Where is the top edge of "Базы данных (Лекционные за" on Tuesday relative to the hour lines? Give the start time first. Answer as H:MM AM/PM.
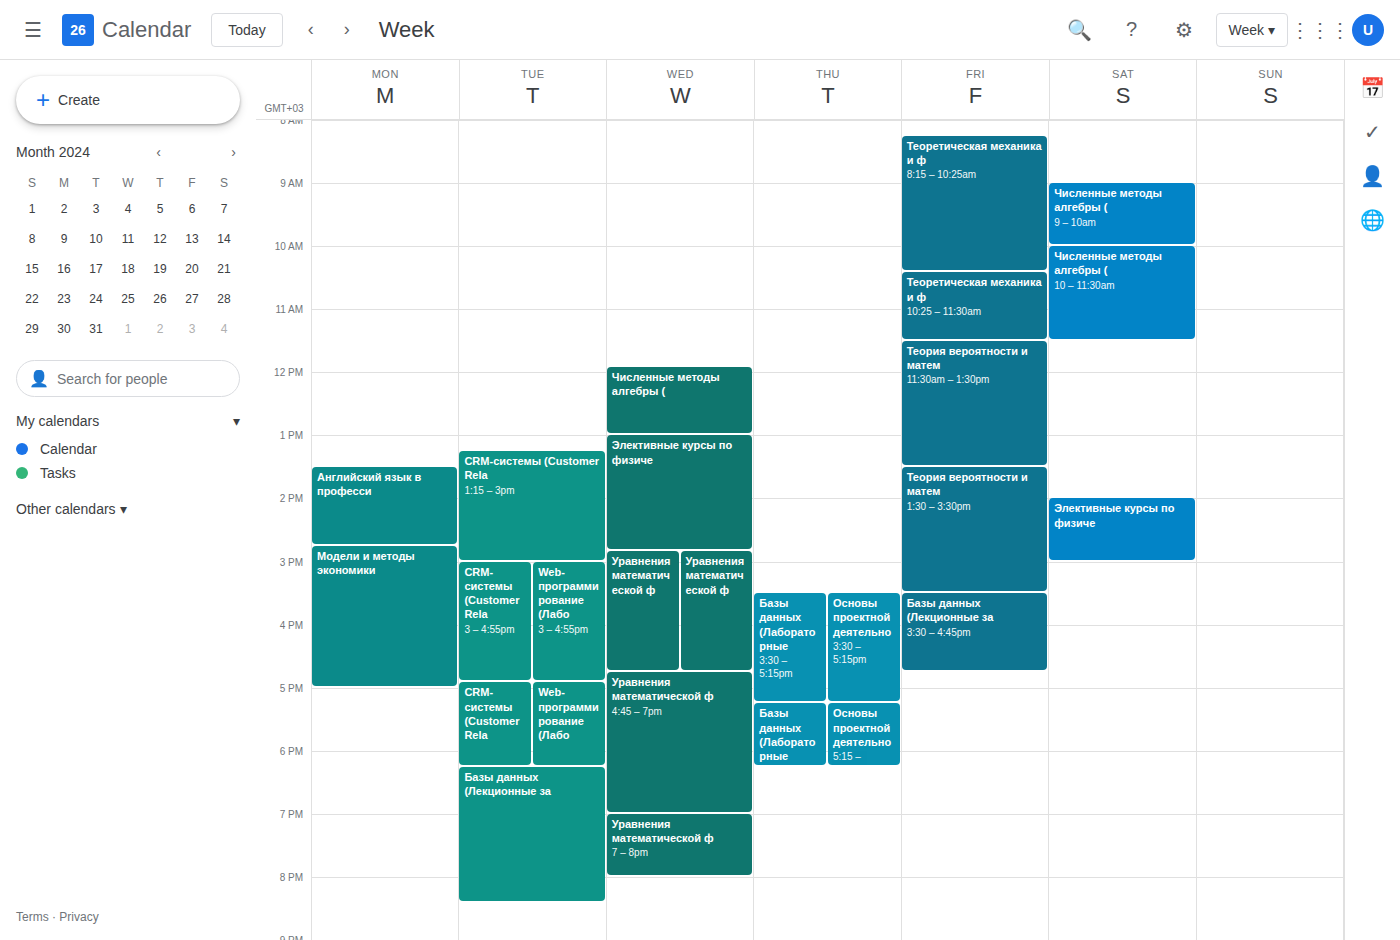
6:15 PM -- neither: a quarter of the way from the 6 PM line to the 7 PM line.